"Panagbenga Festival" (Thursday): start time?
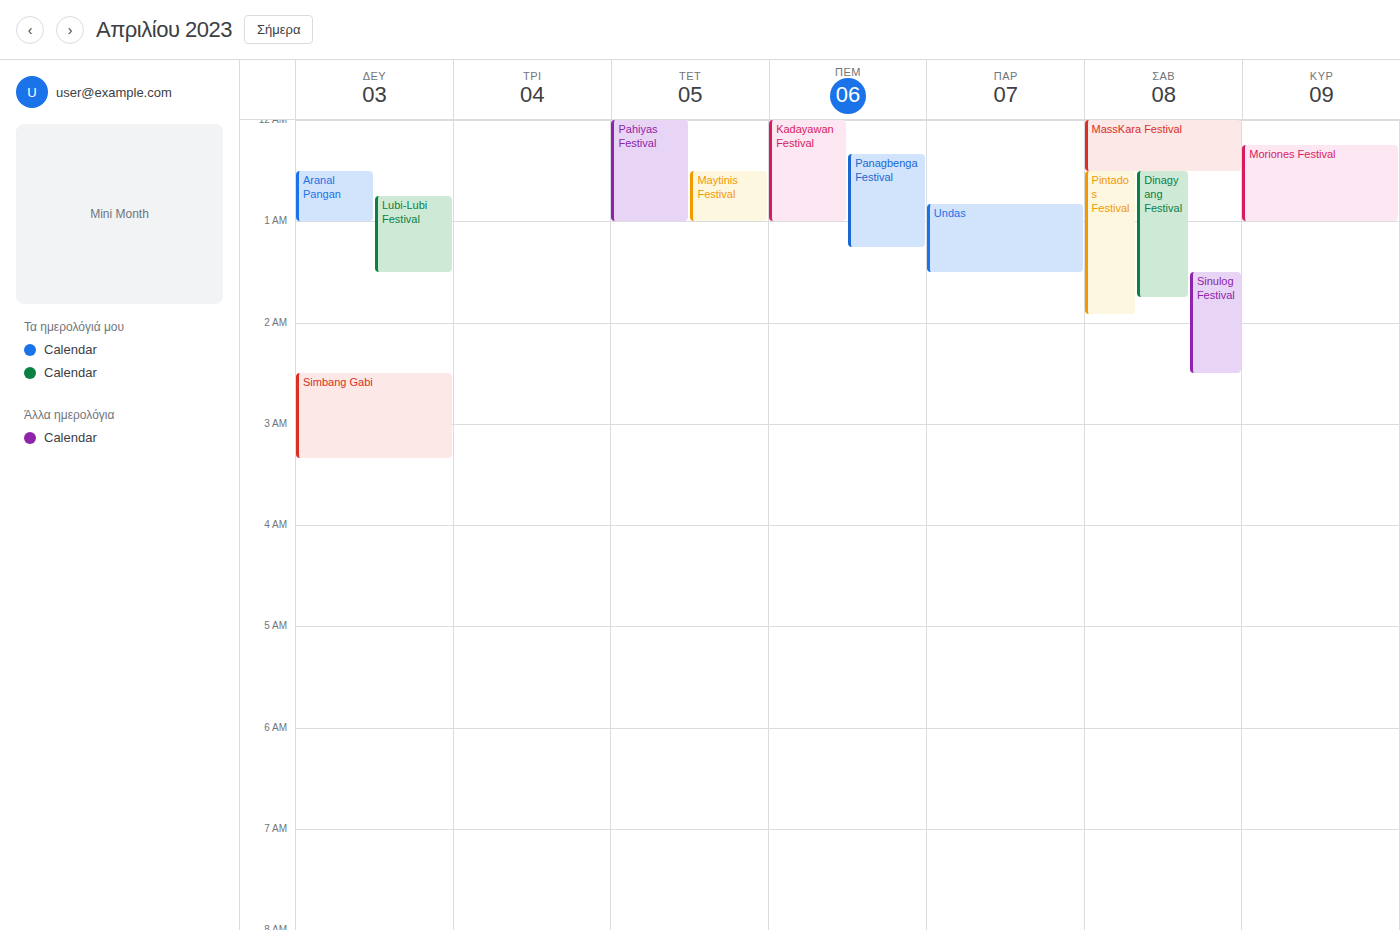
12:20 AM